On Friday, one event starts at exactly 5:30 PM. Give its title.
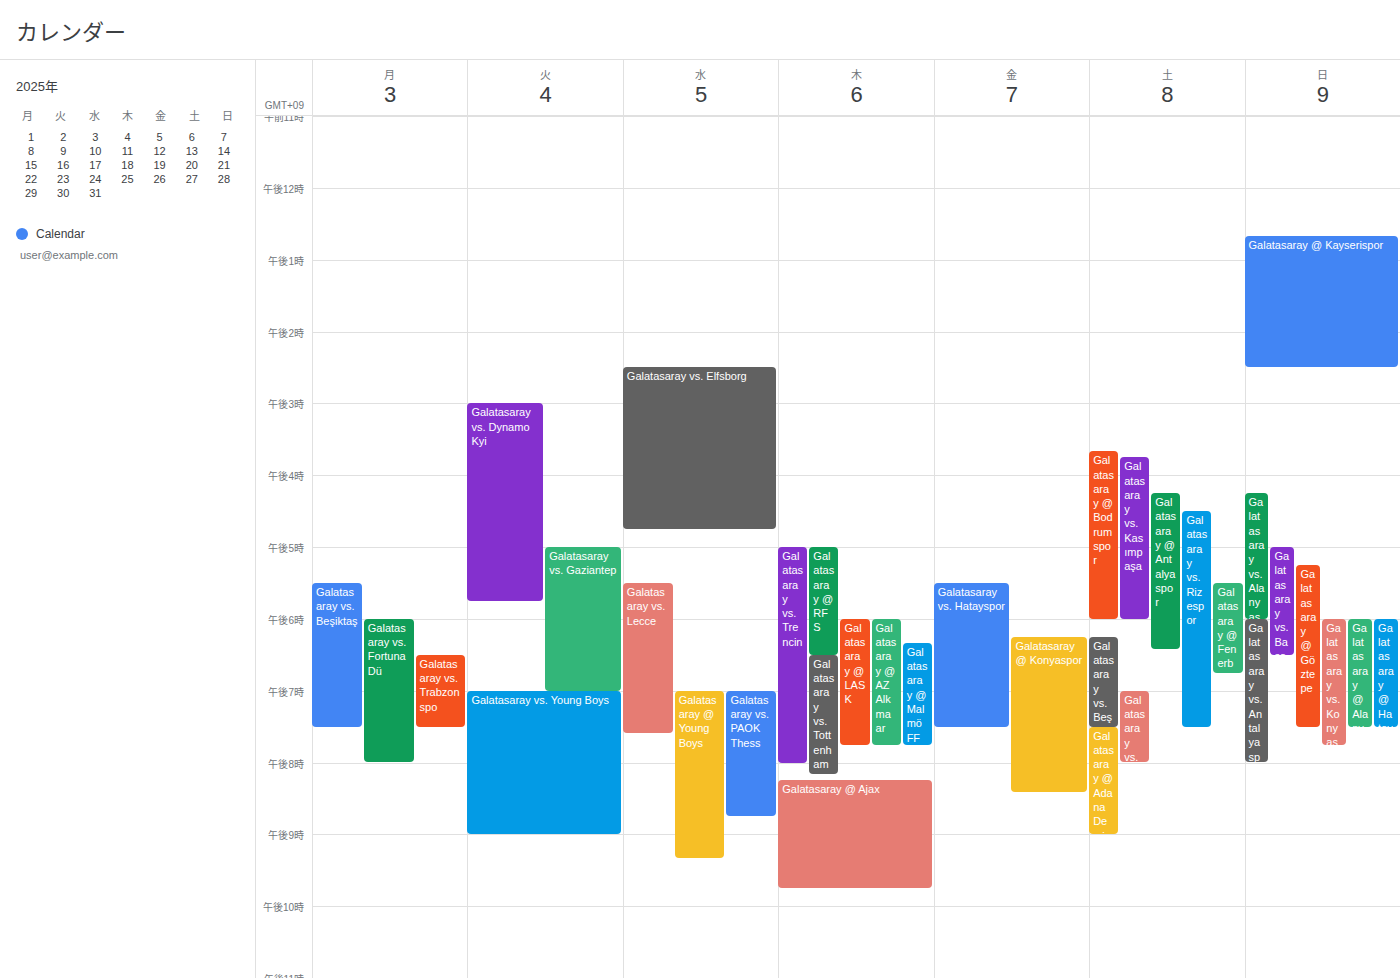
"Galatasaray vs. Hatayspor"